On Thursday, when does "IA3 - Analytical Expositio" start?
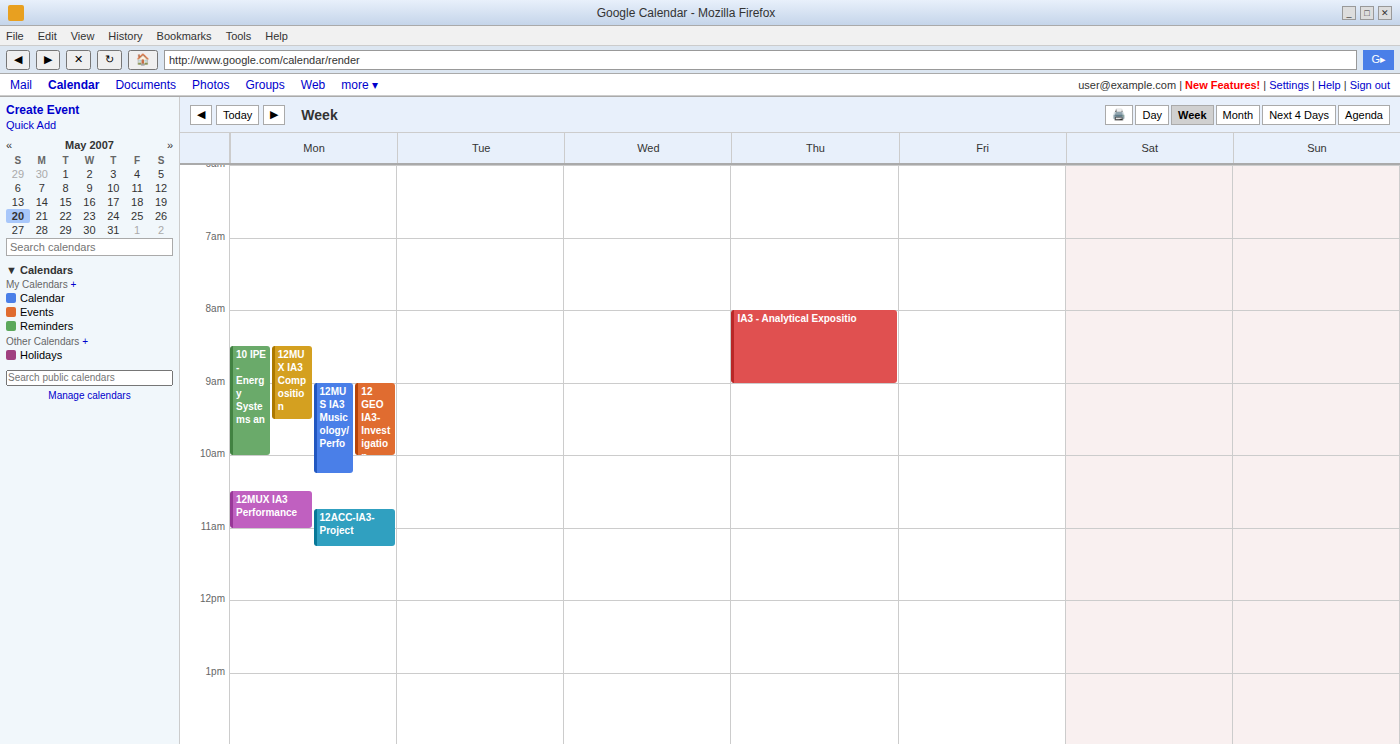
8:00 AM